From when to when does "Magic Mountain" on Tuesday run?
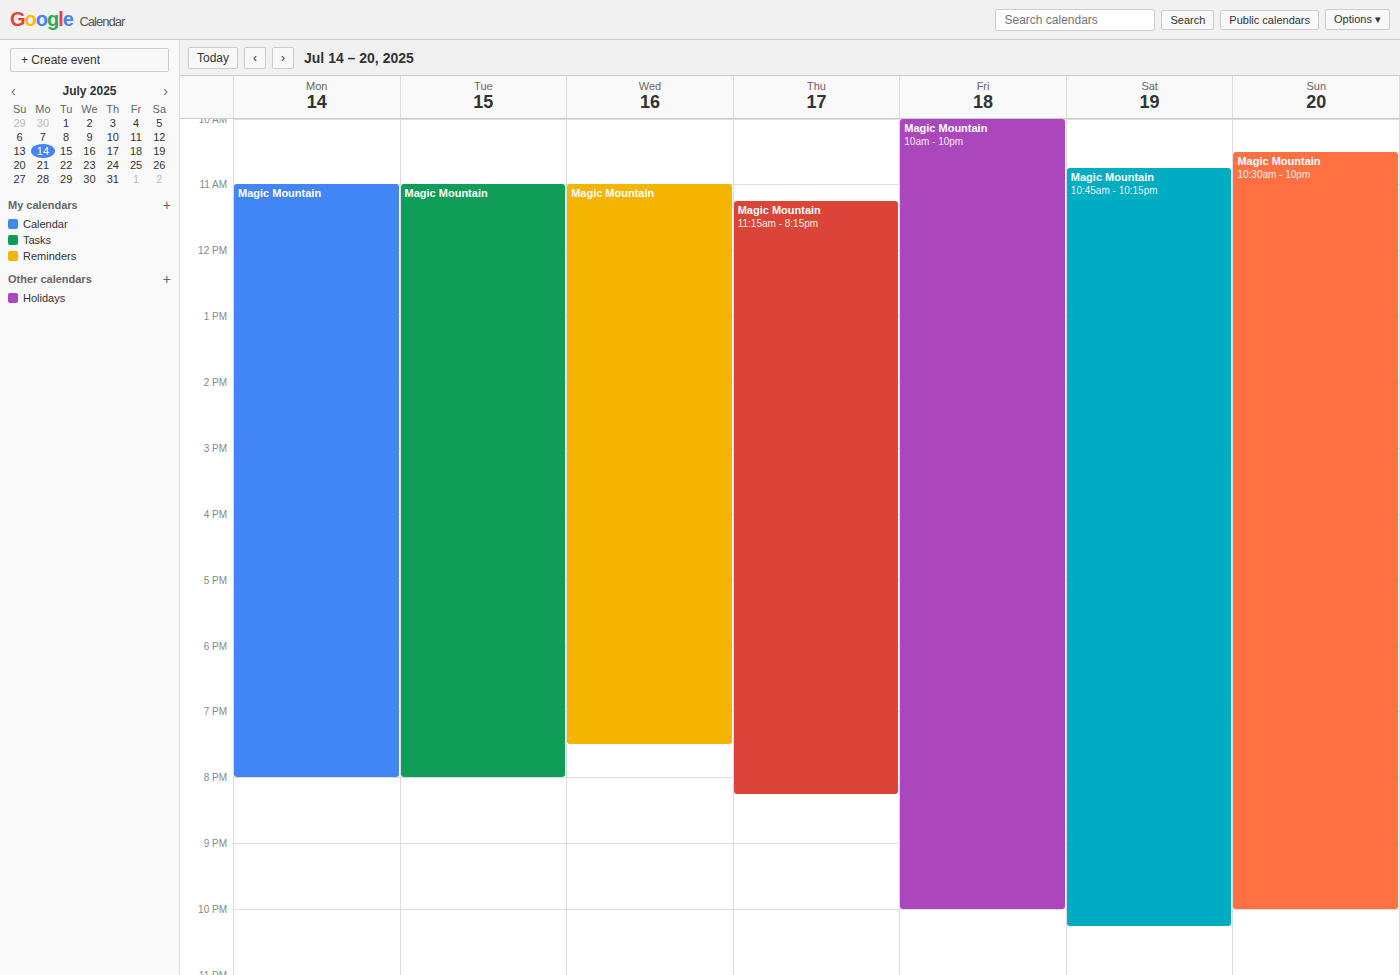
11:00 AM to 8:00 PM